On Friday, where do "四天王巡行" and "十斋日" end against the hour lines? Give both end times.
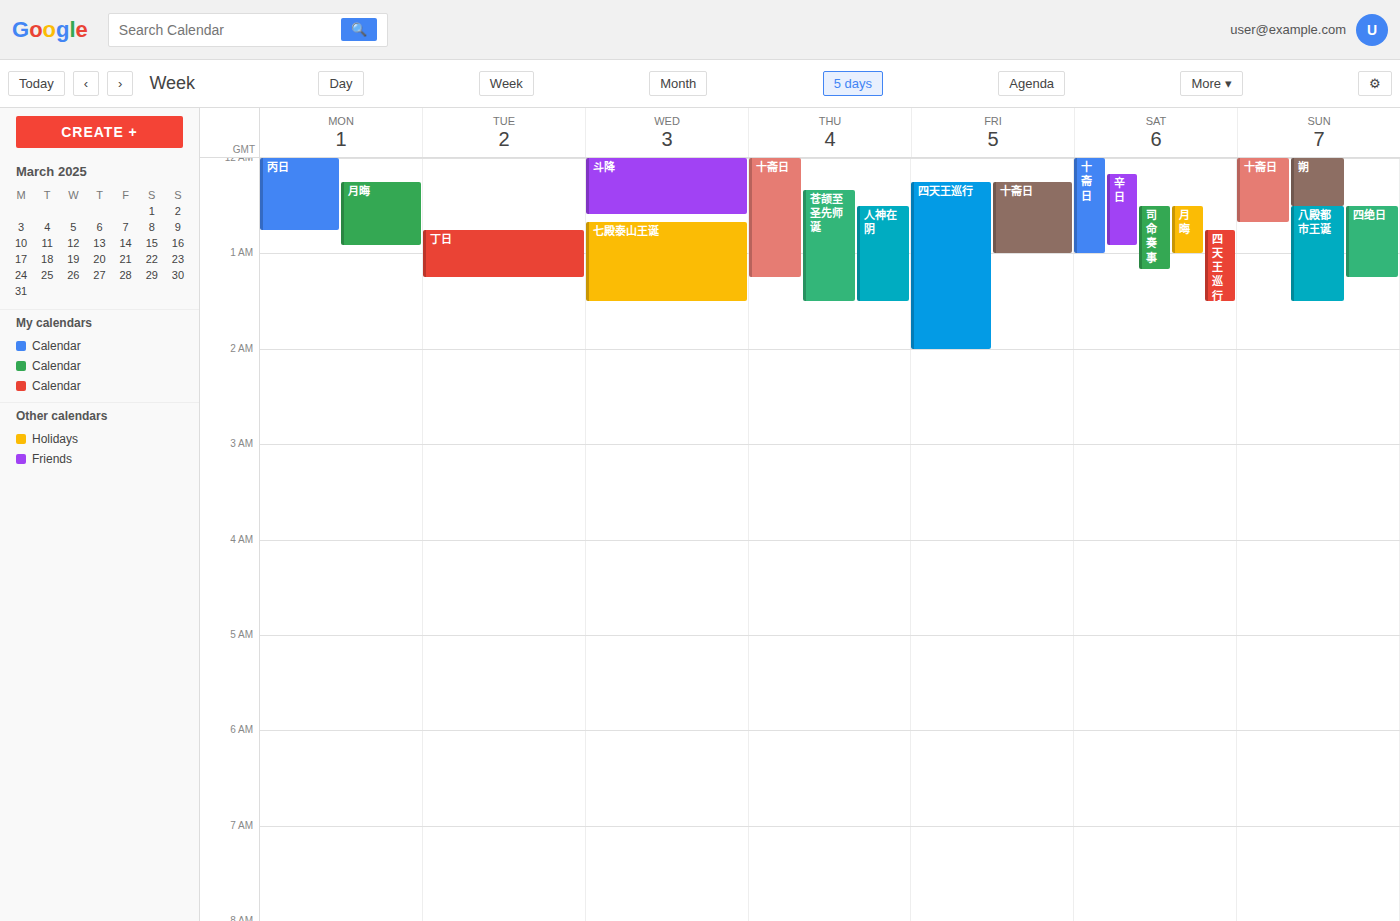
"四天王巡行": 2:00 AM, exactly on the 2 AM line. "十斋日": 1:00 AM, exactly on the 1 AM line.